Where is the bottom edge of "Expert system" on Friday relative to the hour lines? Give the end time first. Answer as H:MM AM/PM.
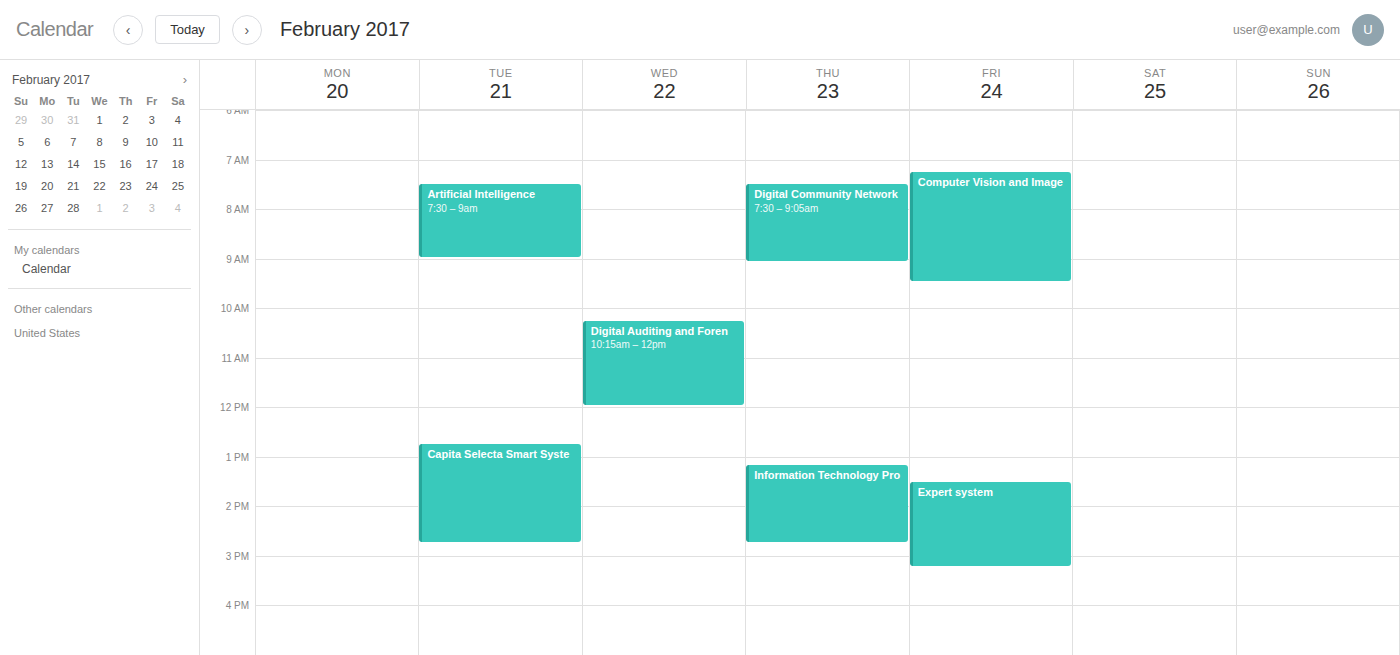
3:15 PM -- neither: a quarter of the way from the 3 PM line to the 4 PM line.